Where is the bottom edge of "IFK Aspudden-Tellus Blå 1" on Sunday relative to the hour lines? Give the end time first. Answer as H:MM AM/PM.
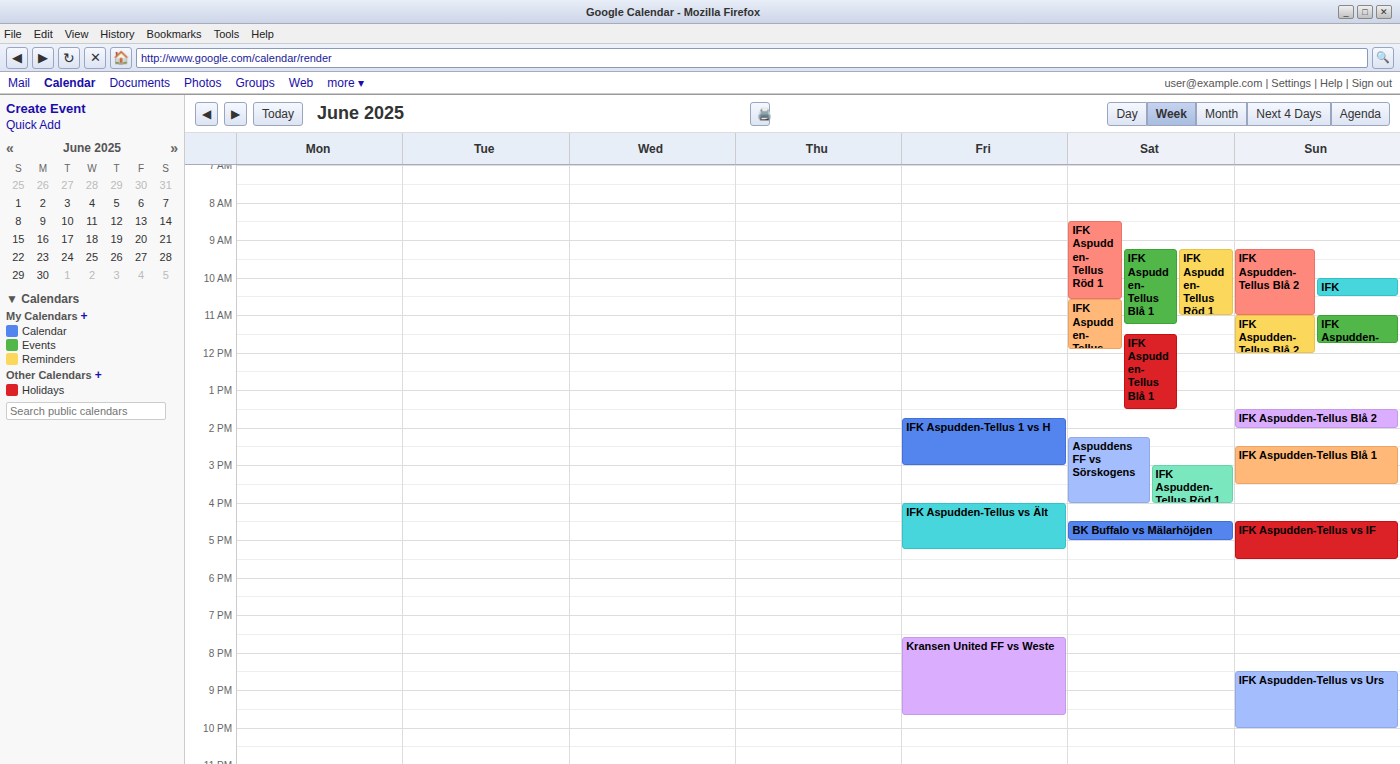
3:30 PM -- halfway between the 3 PM and 4 PM lines.